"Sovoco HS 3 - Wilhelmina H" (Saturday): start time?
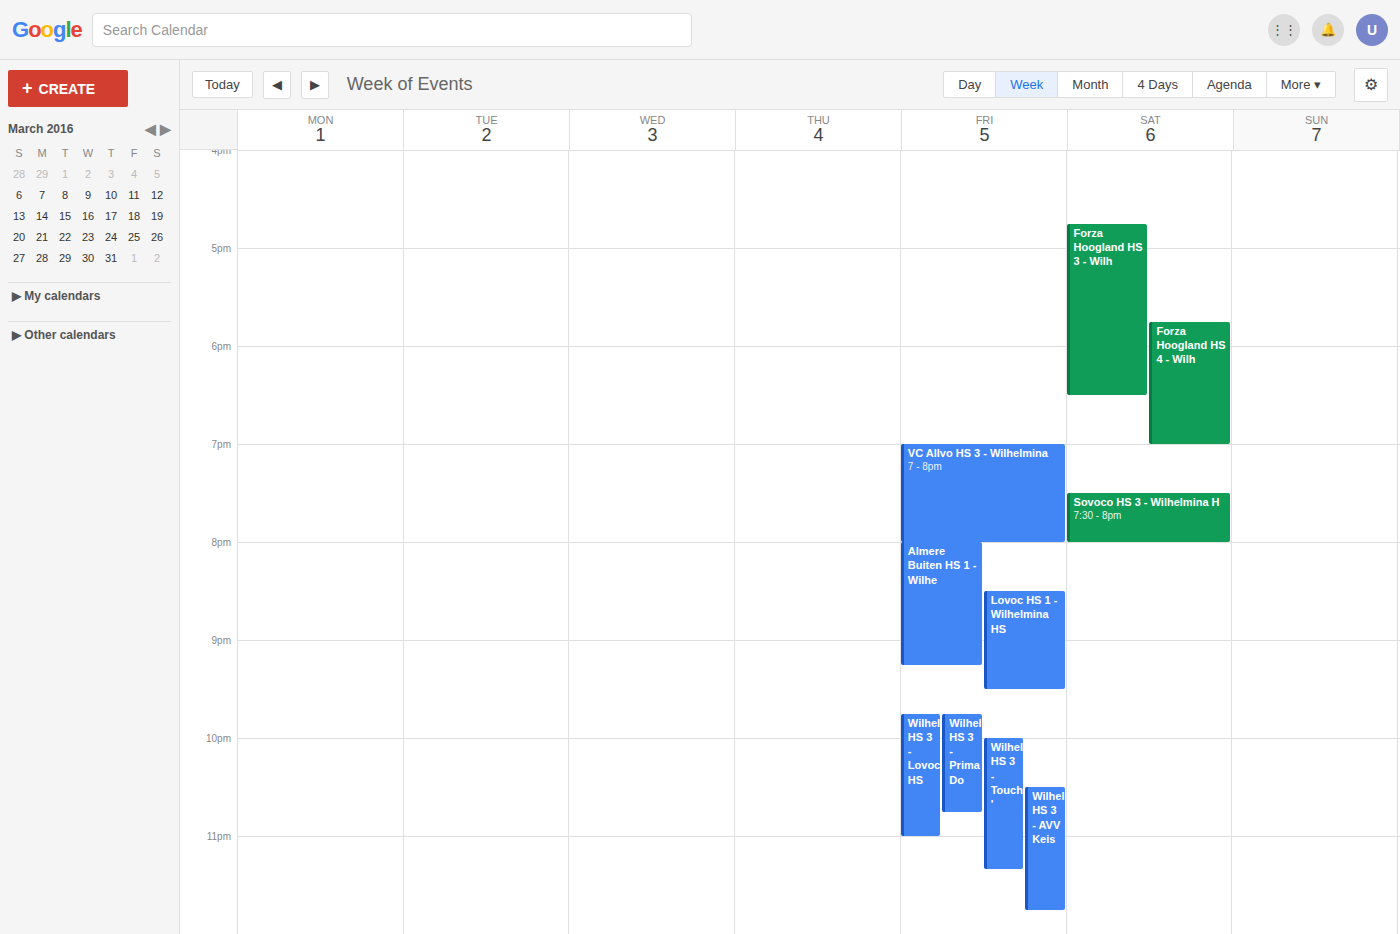
19:30